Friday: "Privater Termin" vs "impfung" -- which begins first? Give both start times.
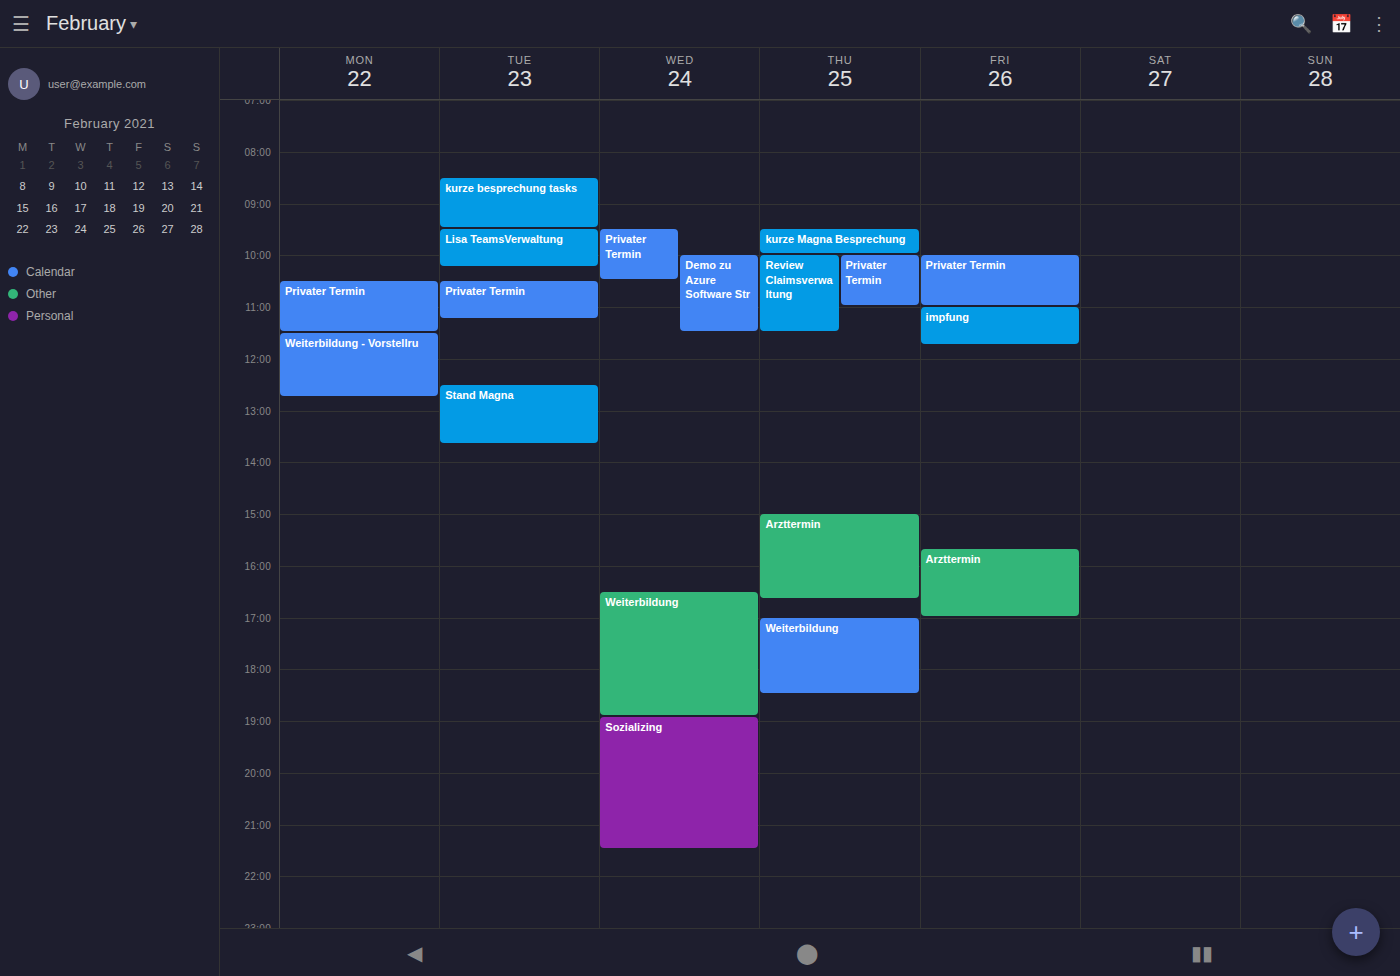
"Privater Termin" 10:00 AM; "impfung" 11:00 AM.